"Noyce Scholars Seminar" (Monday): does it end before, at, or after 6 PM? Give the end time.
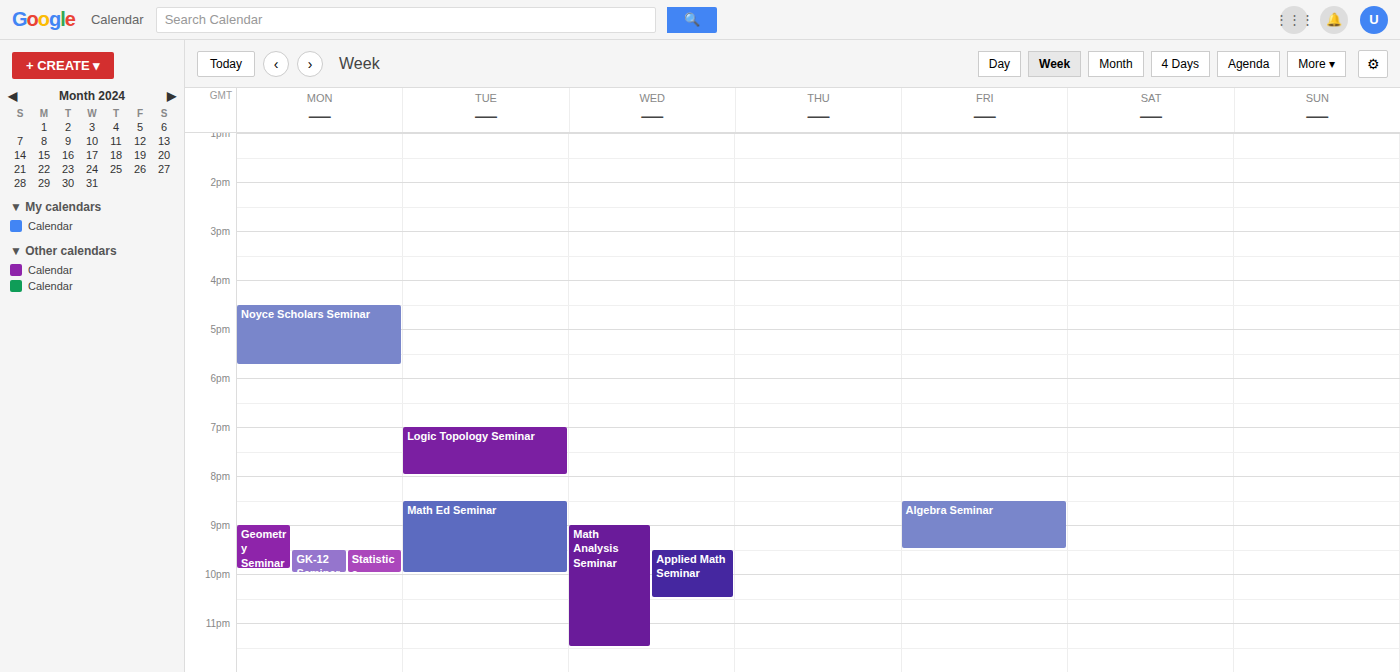
5:45 PM -- before 6 PM, 15 minutes above the 6 PM line.